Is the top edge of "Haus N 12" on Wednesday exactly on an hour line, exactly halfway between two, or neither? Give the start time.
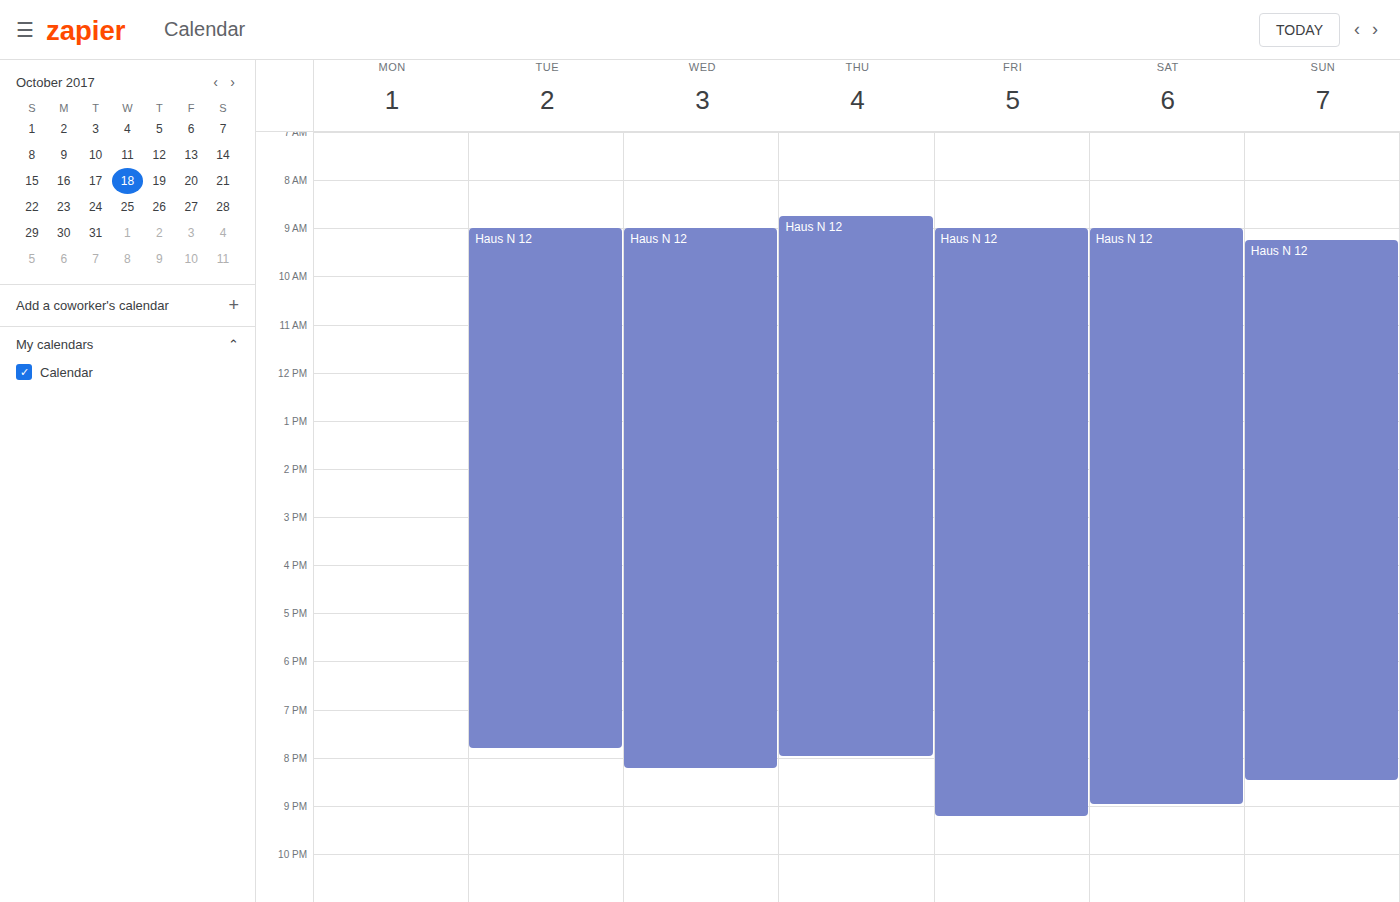
9:00 AM -- exactly on the 9 AM line.